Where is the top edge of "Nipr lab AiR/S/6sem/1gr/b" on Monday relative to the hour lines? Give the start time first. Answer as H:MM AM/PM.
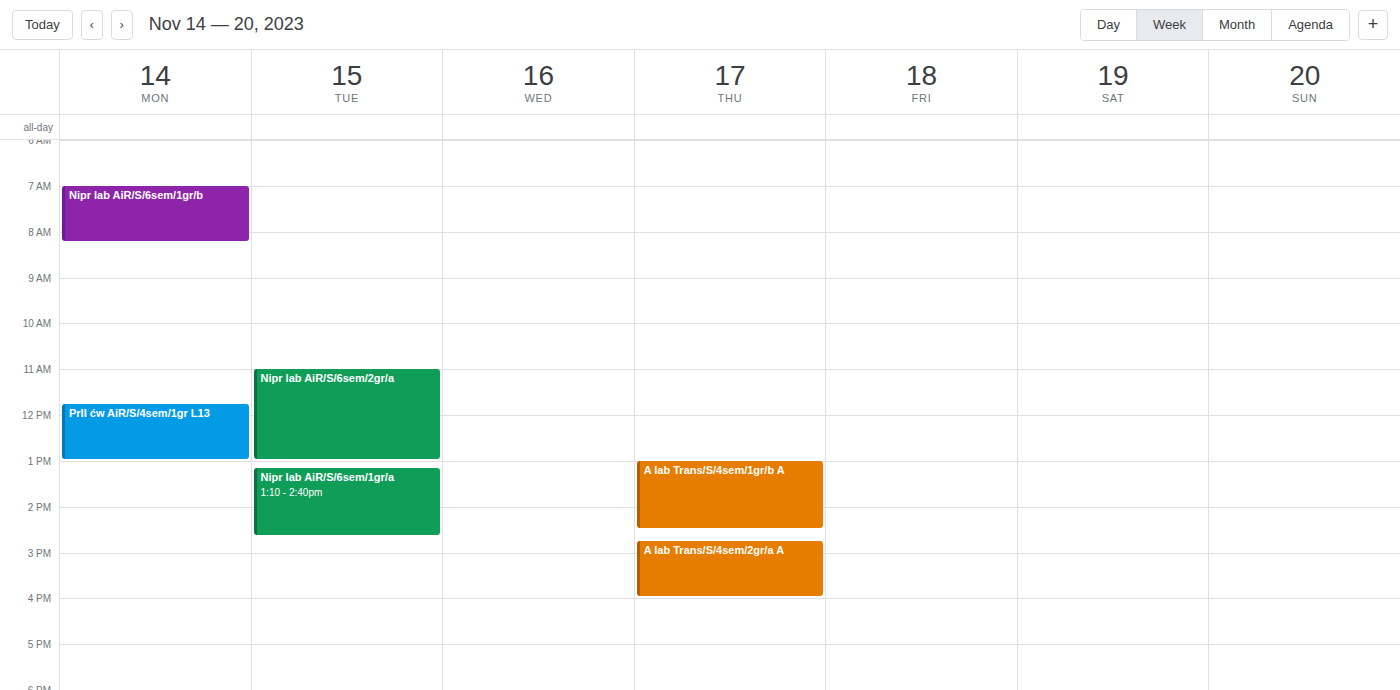
7:00 AM -- exactly on the 7 AM line.